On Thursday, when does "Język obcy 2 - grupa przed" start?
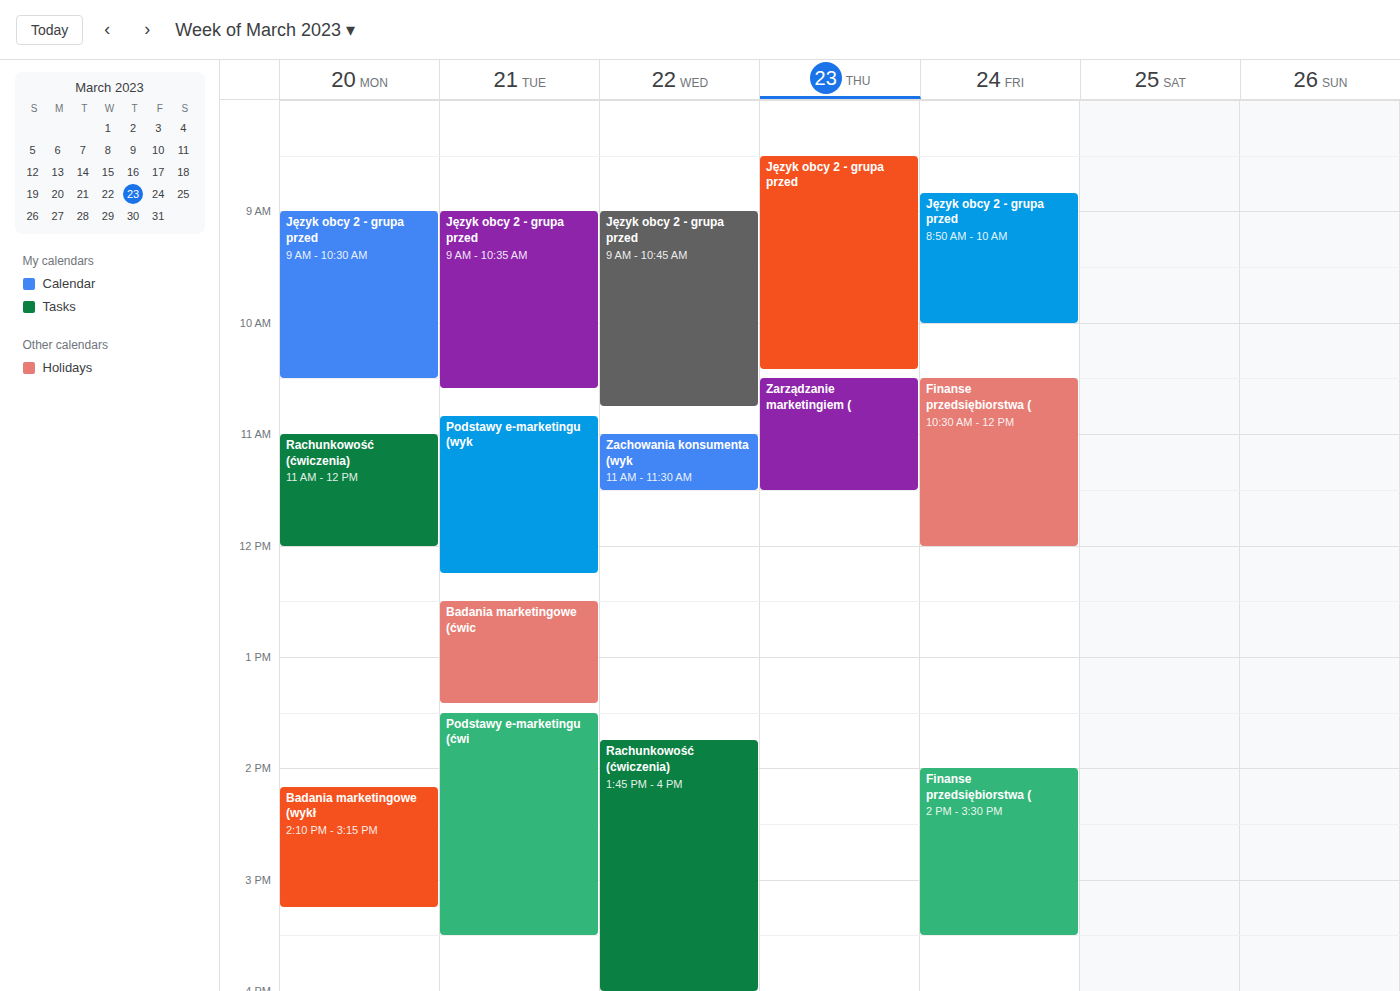
08:30